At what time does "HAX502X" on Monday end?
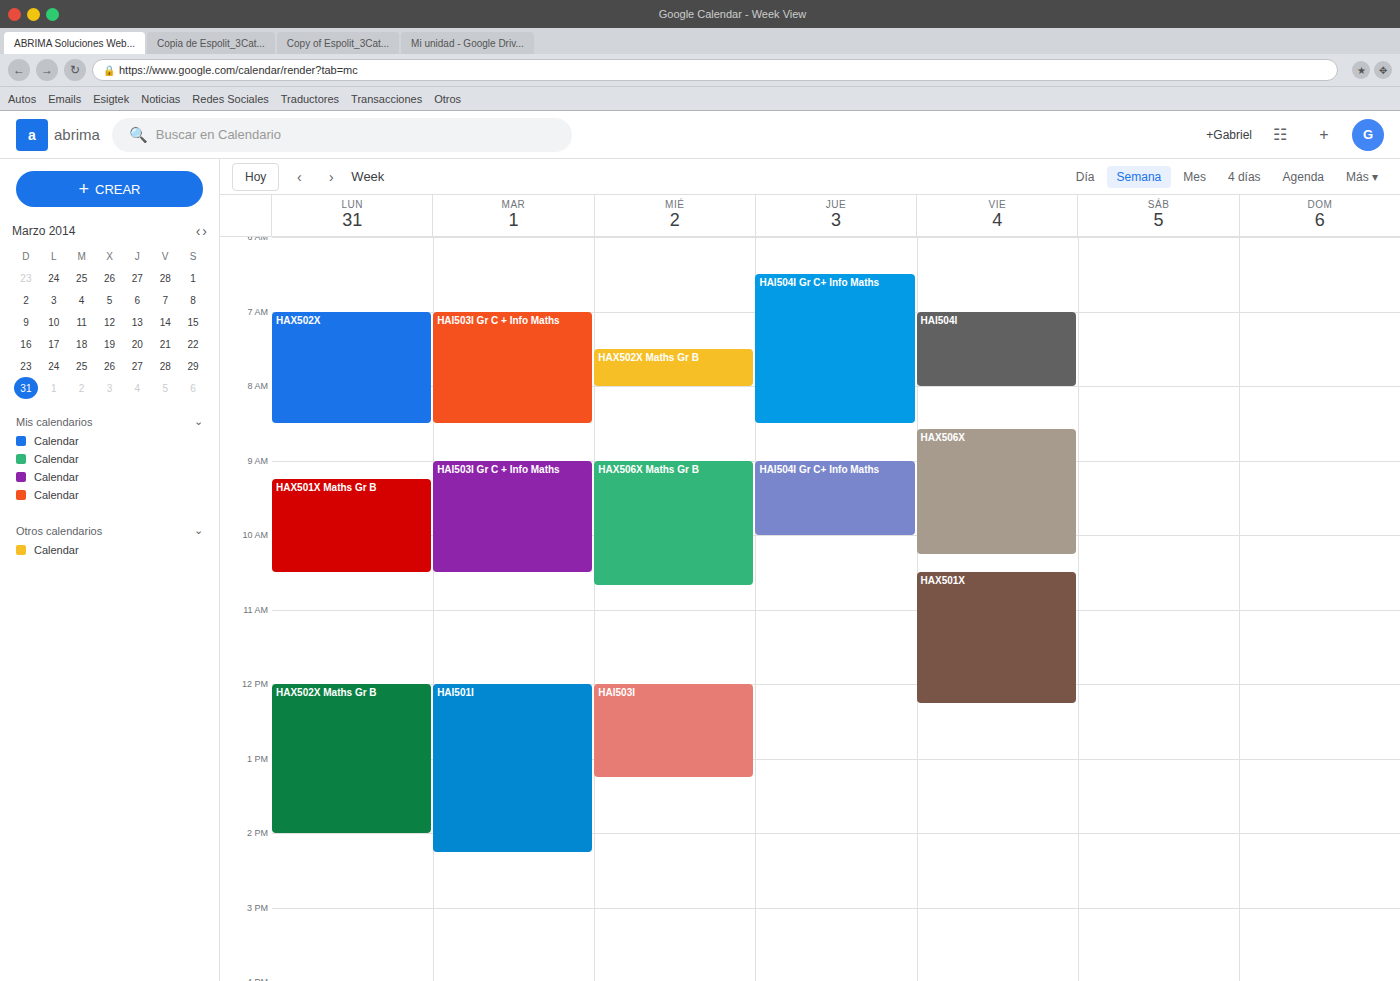
8:30 AM